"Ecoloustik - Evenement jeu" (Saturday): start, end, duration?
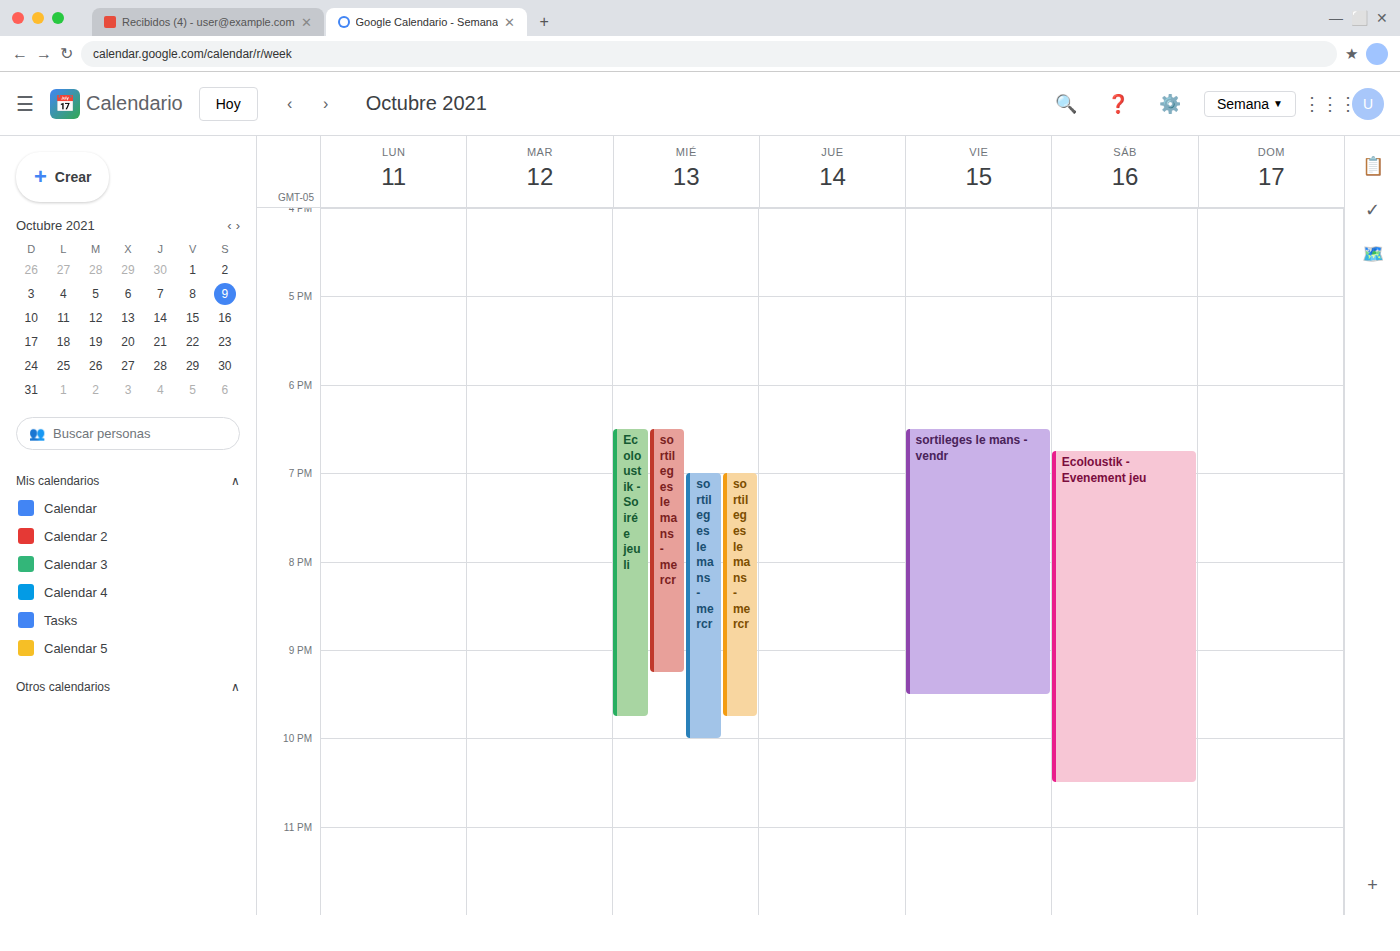
6:45 PM to 10:30 PM, 3 hours 45 minutes